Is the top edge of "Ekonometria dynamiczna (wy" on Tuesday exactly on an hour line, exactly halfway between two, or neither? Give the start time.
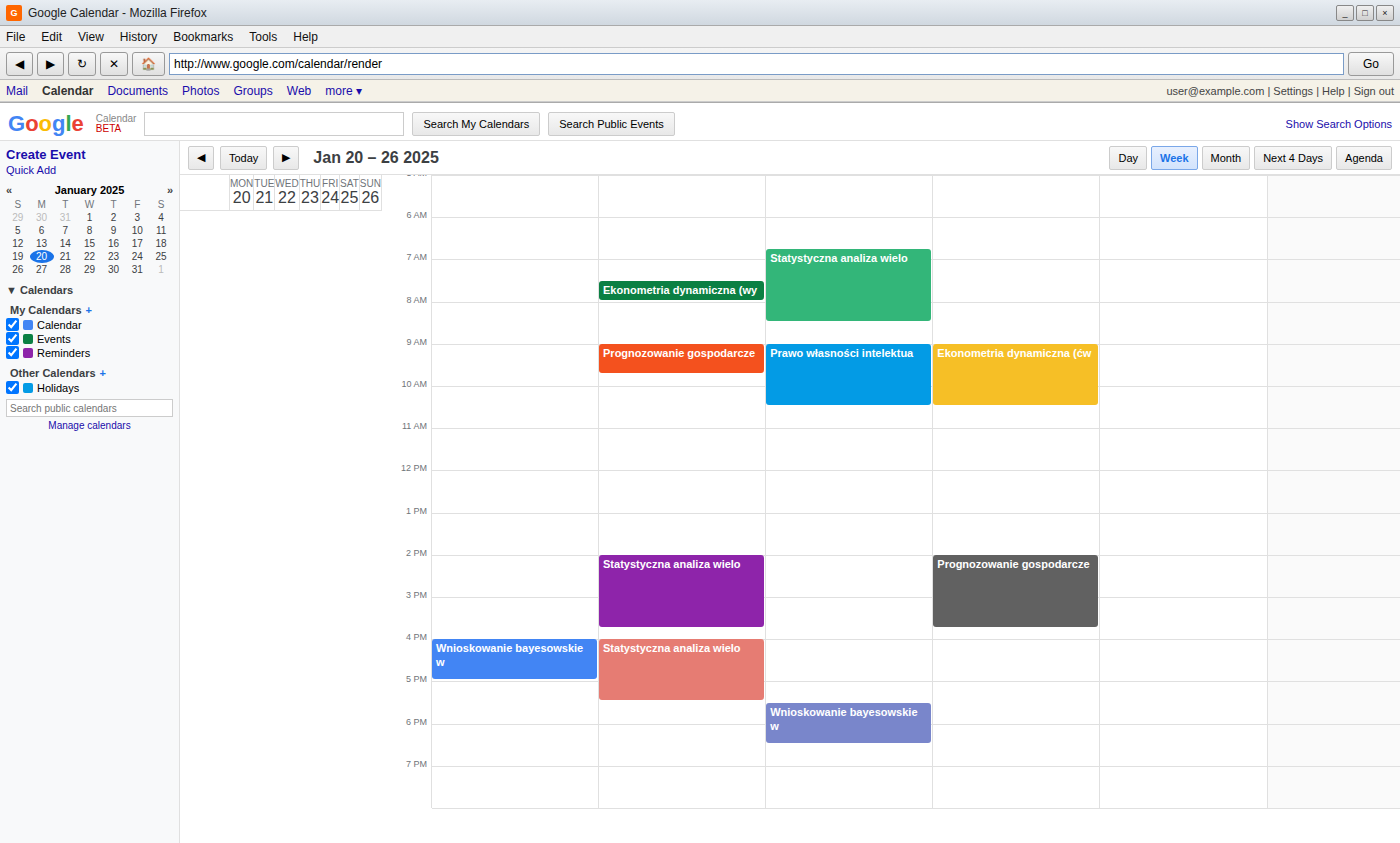
7:30 AM -- halfway between the 7 AM and 8 AM lines.